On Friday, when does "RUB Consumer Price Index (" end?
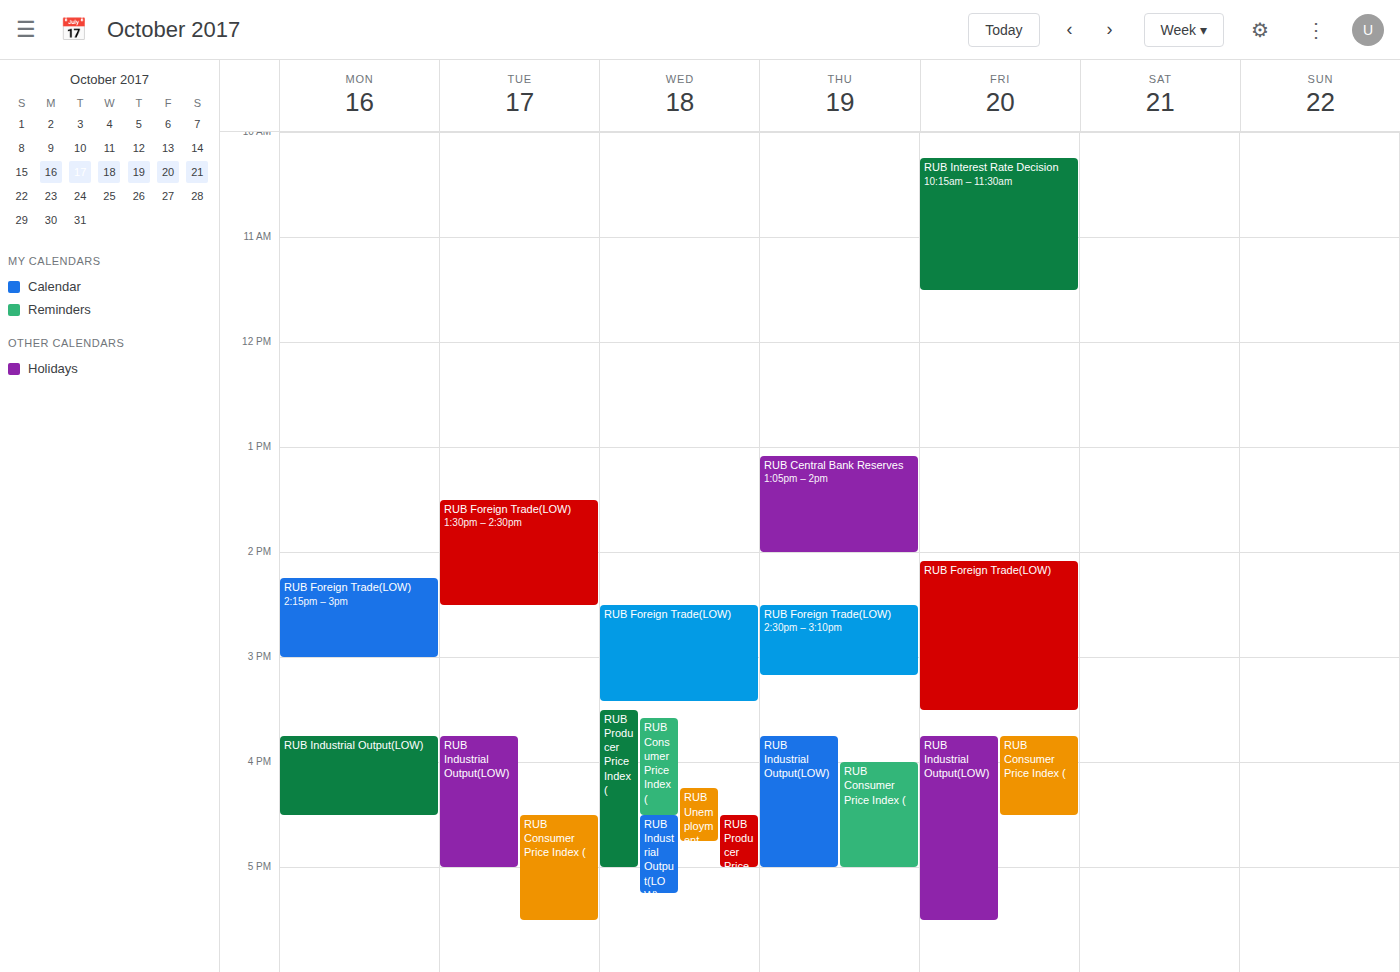
4:30 PM